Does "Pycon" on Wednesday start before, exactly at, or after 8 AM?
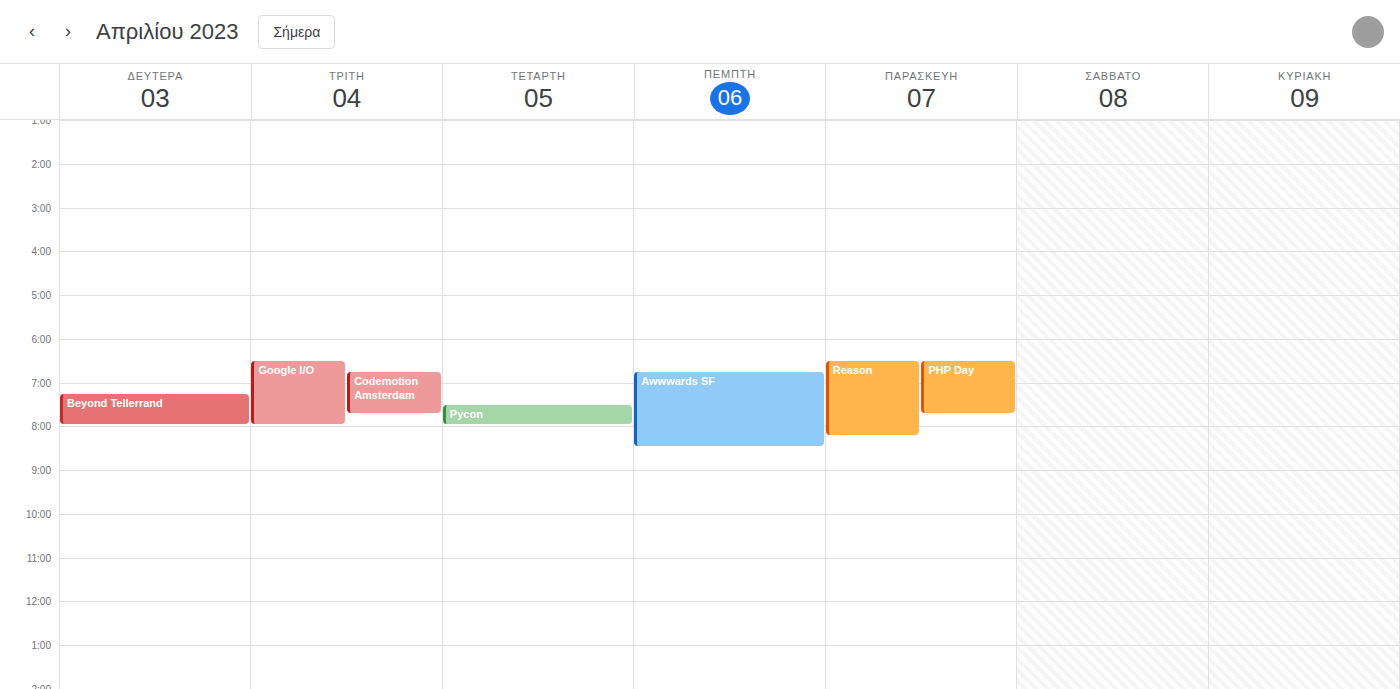
7:30 AM -- before 8 AM, 30 minutes above the 8 AM line.